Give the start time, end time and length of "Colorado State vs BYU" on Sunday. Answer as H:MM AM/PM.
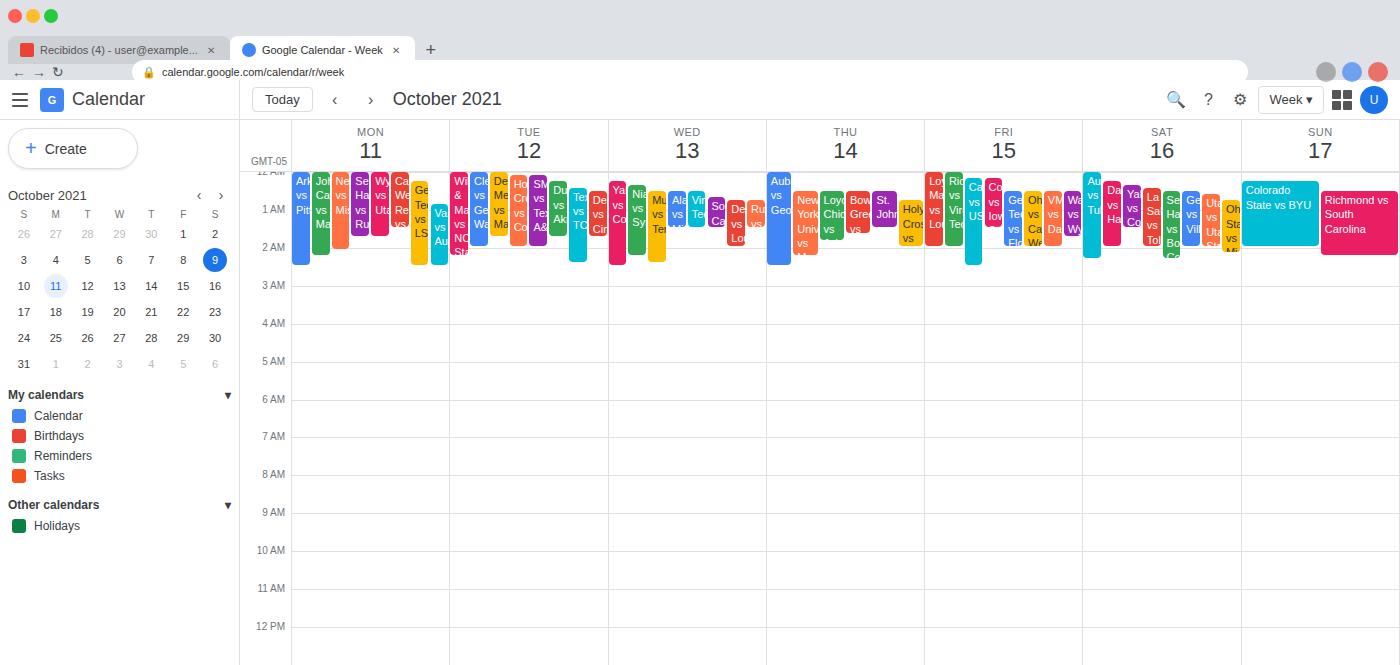
12:15 AM to 2:00 AM, 1 hour 45 minutes